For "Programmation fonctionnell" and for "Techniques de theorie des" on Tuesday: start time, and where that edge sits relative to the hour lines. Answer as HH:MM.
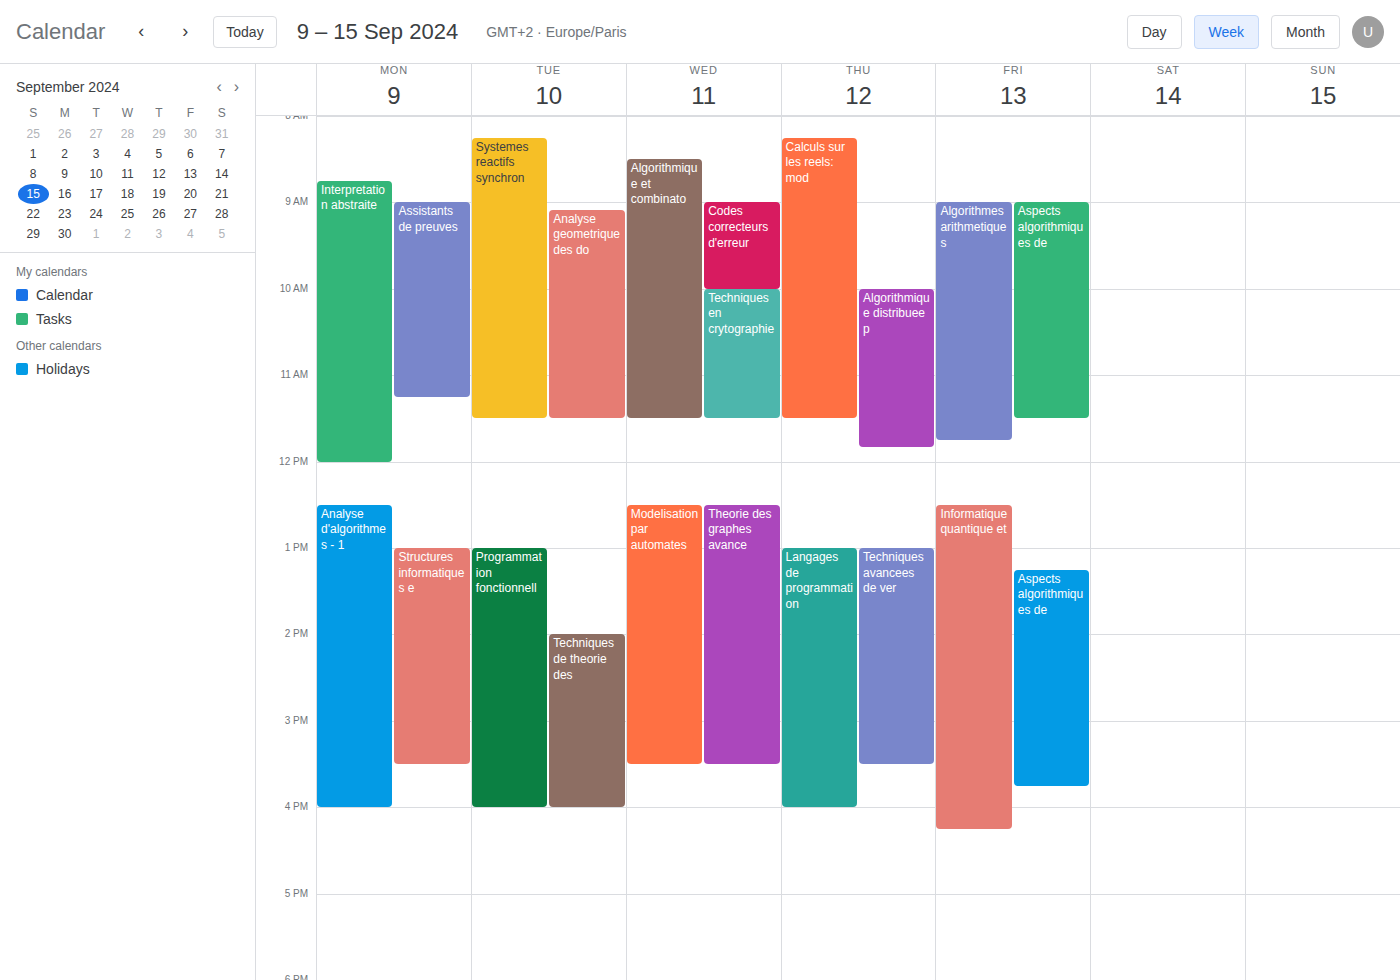
"Programmation fonctionnell": 13:00, exactly on the 13:00 line. "Techniques de theorie des": 14:00, exactly on the 14:00 line.